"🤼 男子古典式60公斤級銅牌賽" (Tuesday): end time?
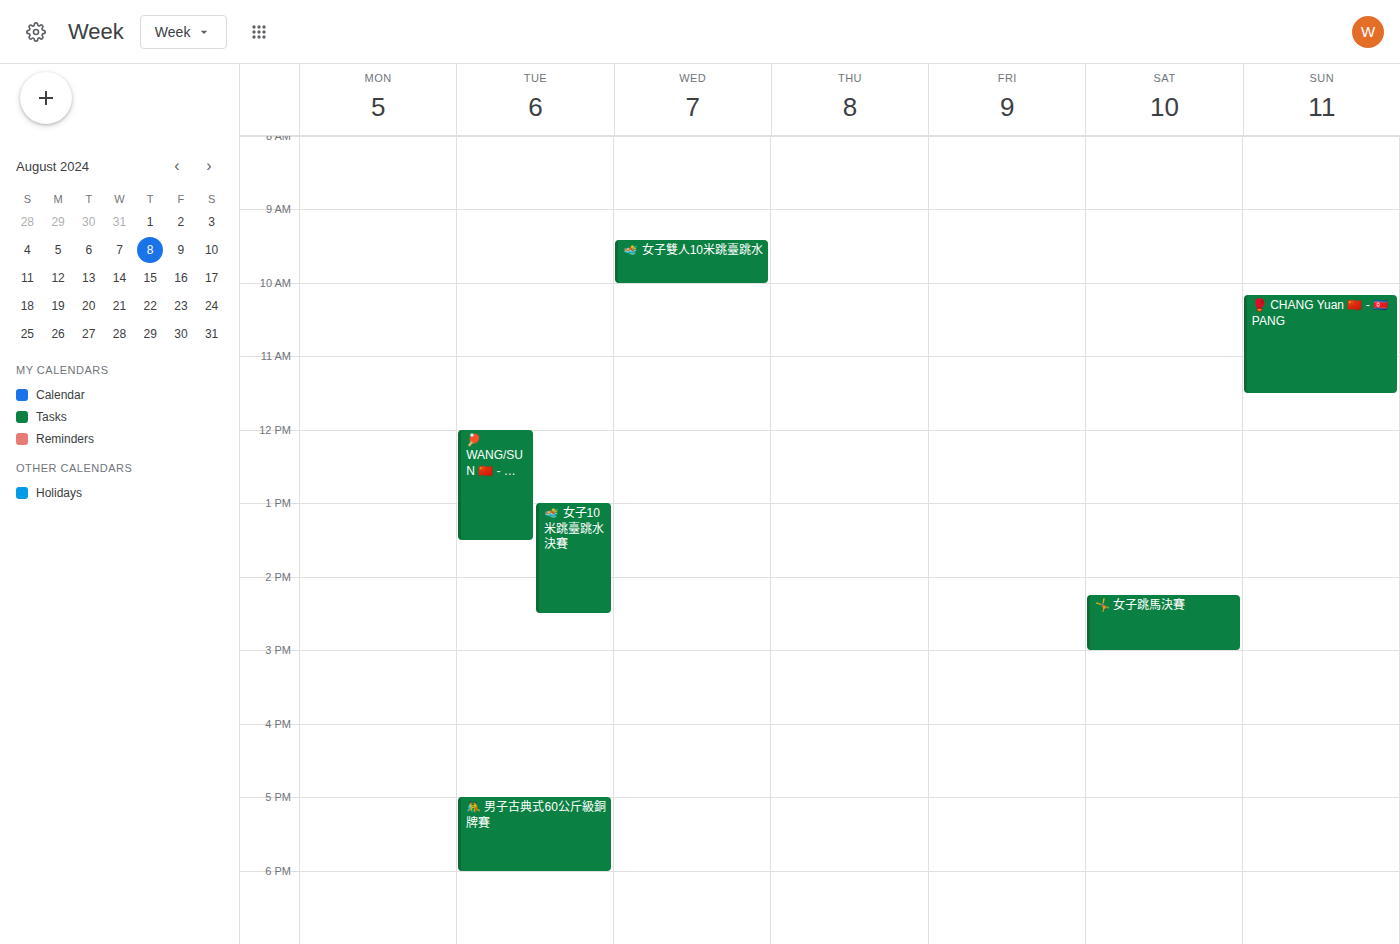
6:00 PM